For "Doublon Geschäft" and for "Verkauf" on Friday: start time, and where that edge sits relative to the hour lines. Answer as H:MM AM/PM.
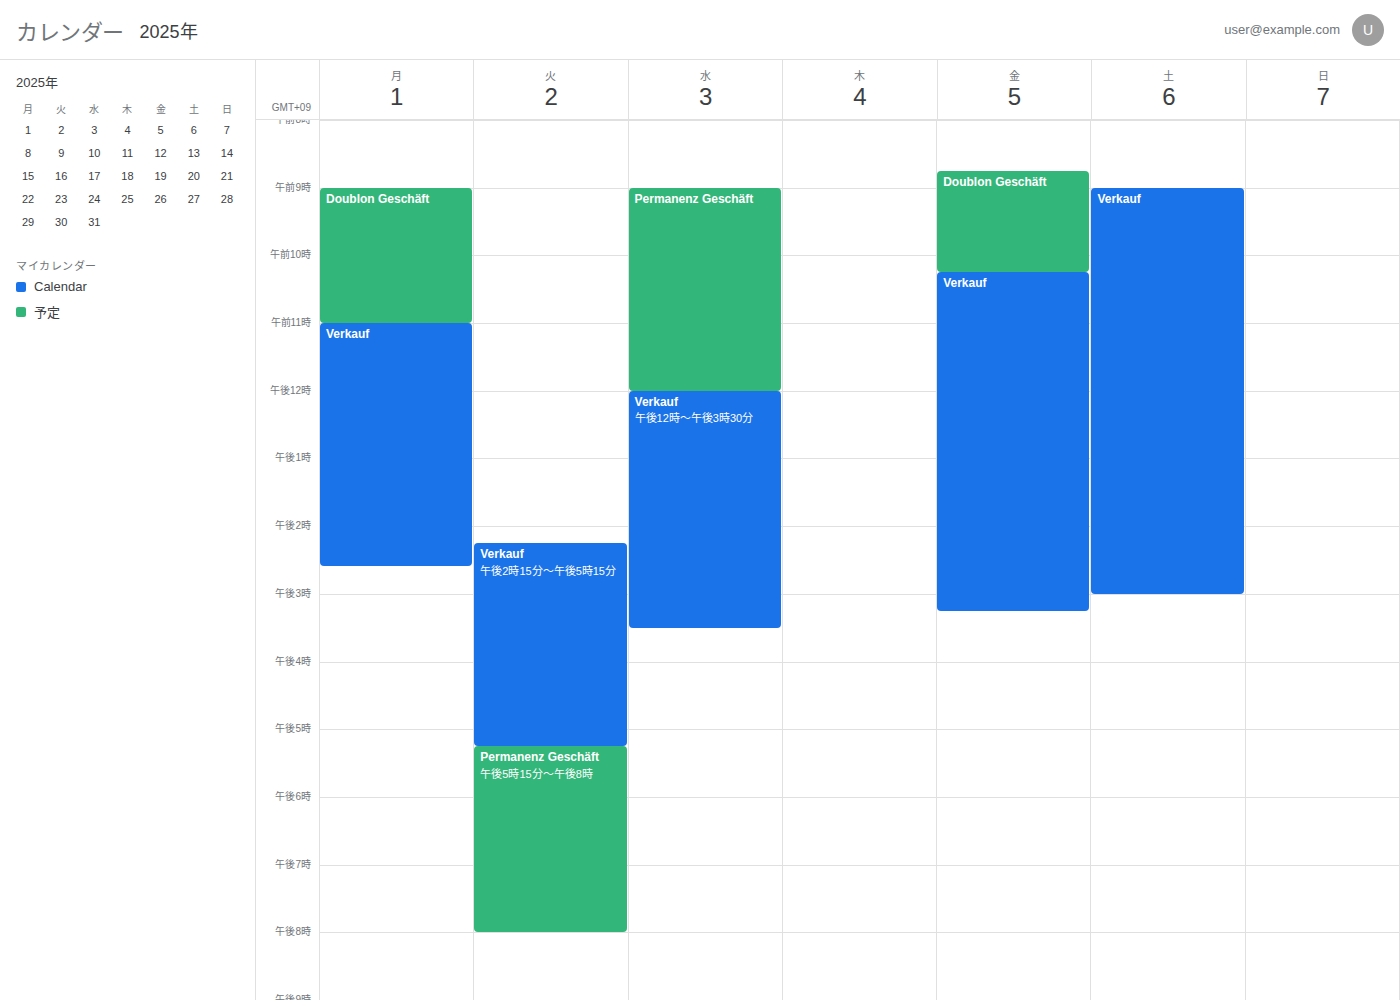
"Doublon Geschäft": 8:45 AM, neither: three quarters of the way from the 8 AM line to the 9 AM line. "Verkauf": 10:15 AM, neither: a quarter of the way from the 10 AM line to the 11 AM line.